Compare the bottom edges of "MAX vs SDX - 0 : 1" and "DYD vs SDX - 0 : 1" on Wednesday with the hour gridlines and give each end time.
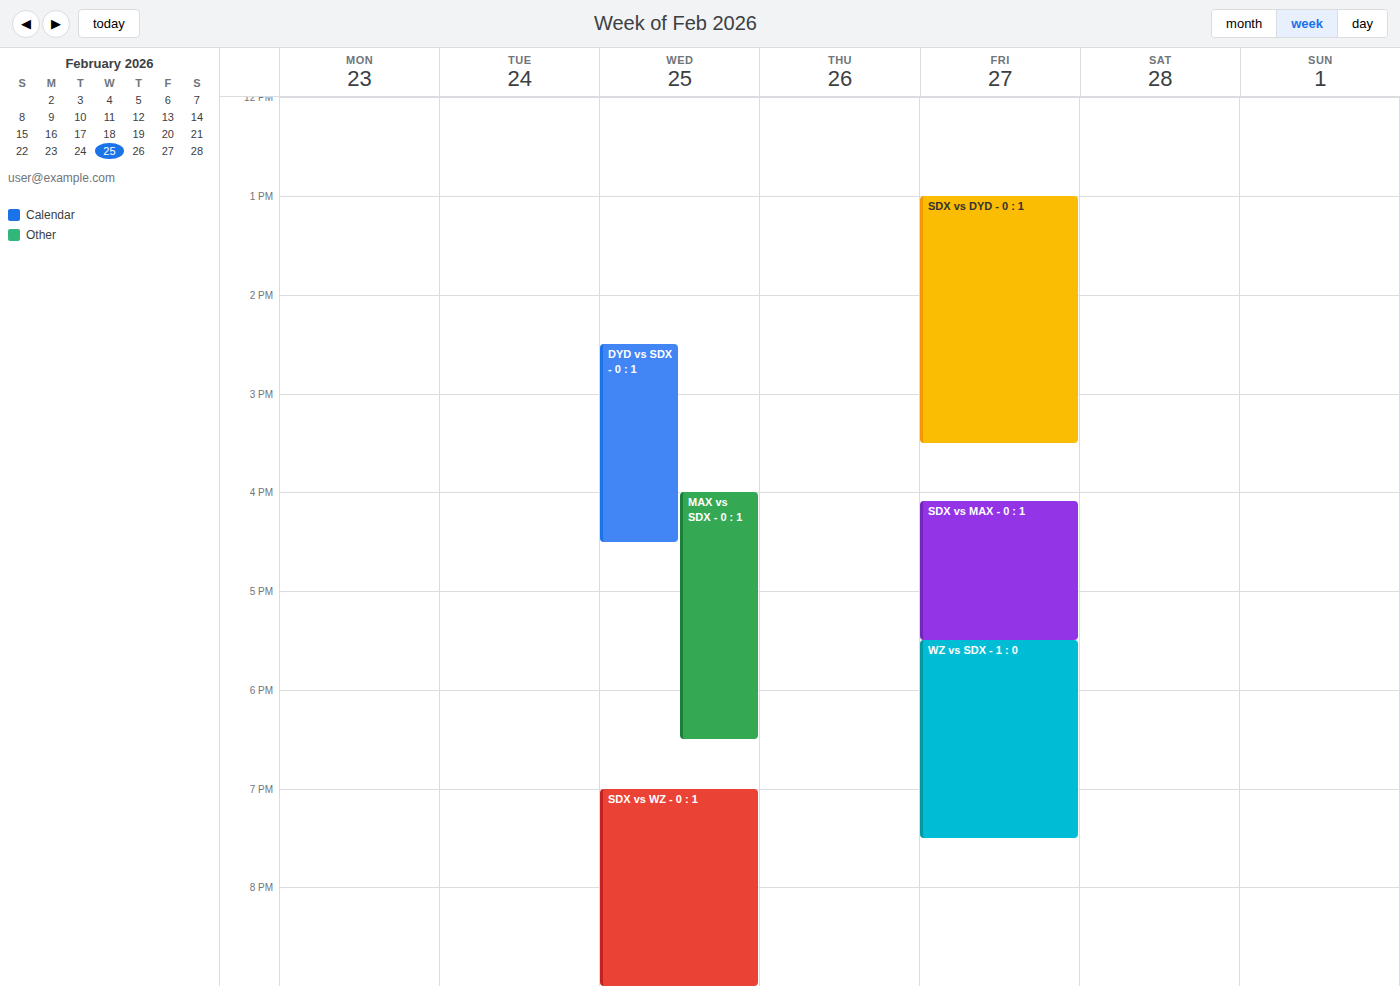
"MAX vs SDX - 0 : 1": 6:30 PM, halfway between the 6 PM and 7 PM lines. "DYD vs SDX - 0 : 1": 4:30 PM, halfway between the 4 PM and 5 PM lines.